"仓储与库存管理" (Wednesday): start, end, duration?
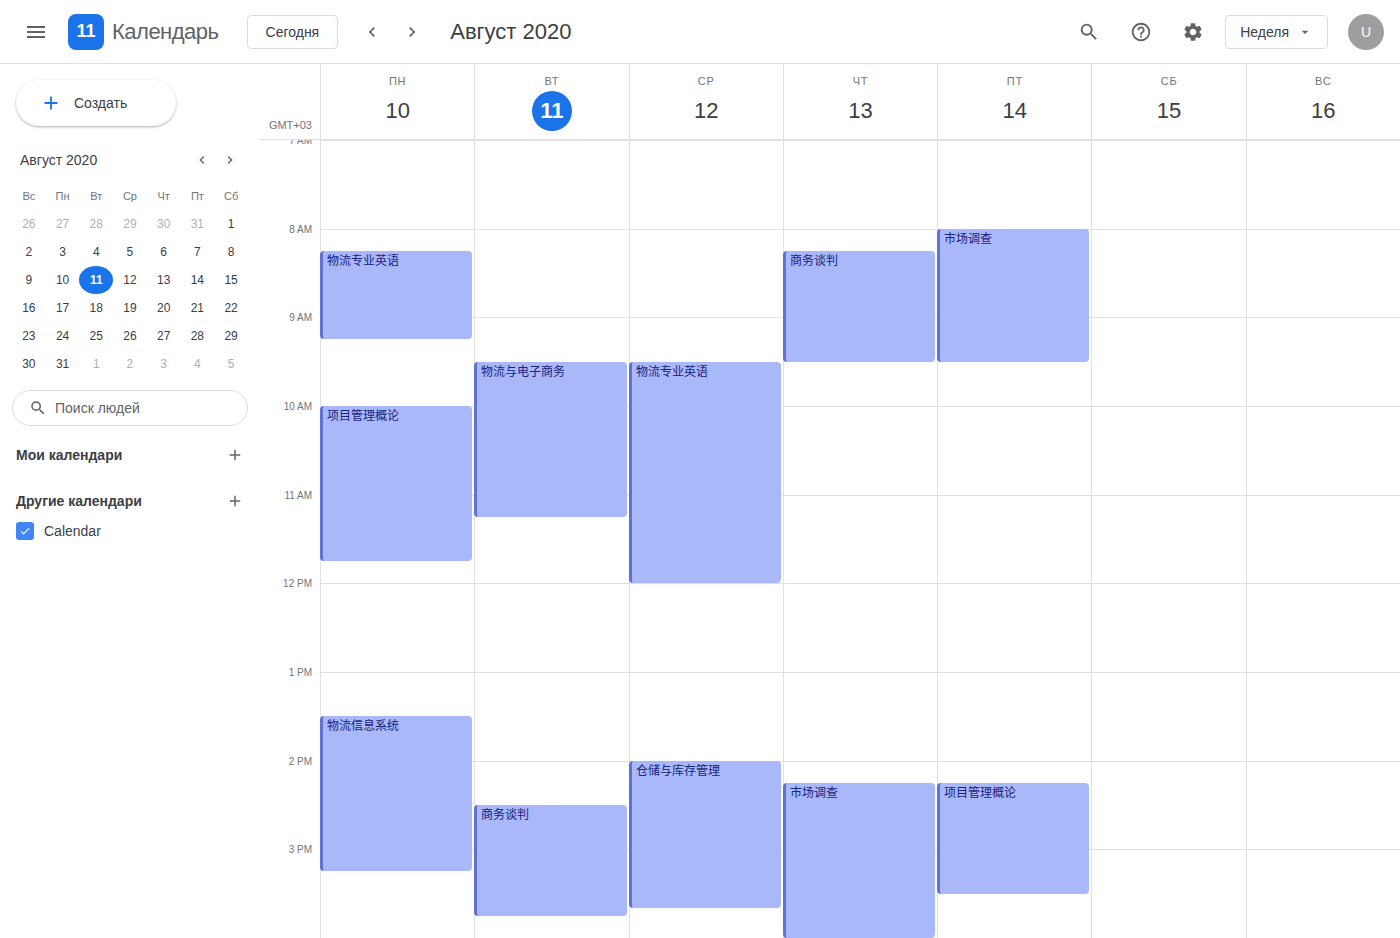
14:00 to 15:40, 1 hour 40 minutes